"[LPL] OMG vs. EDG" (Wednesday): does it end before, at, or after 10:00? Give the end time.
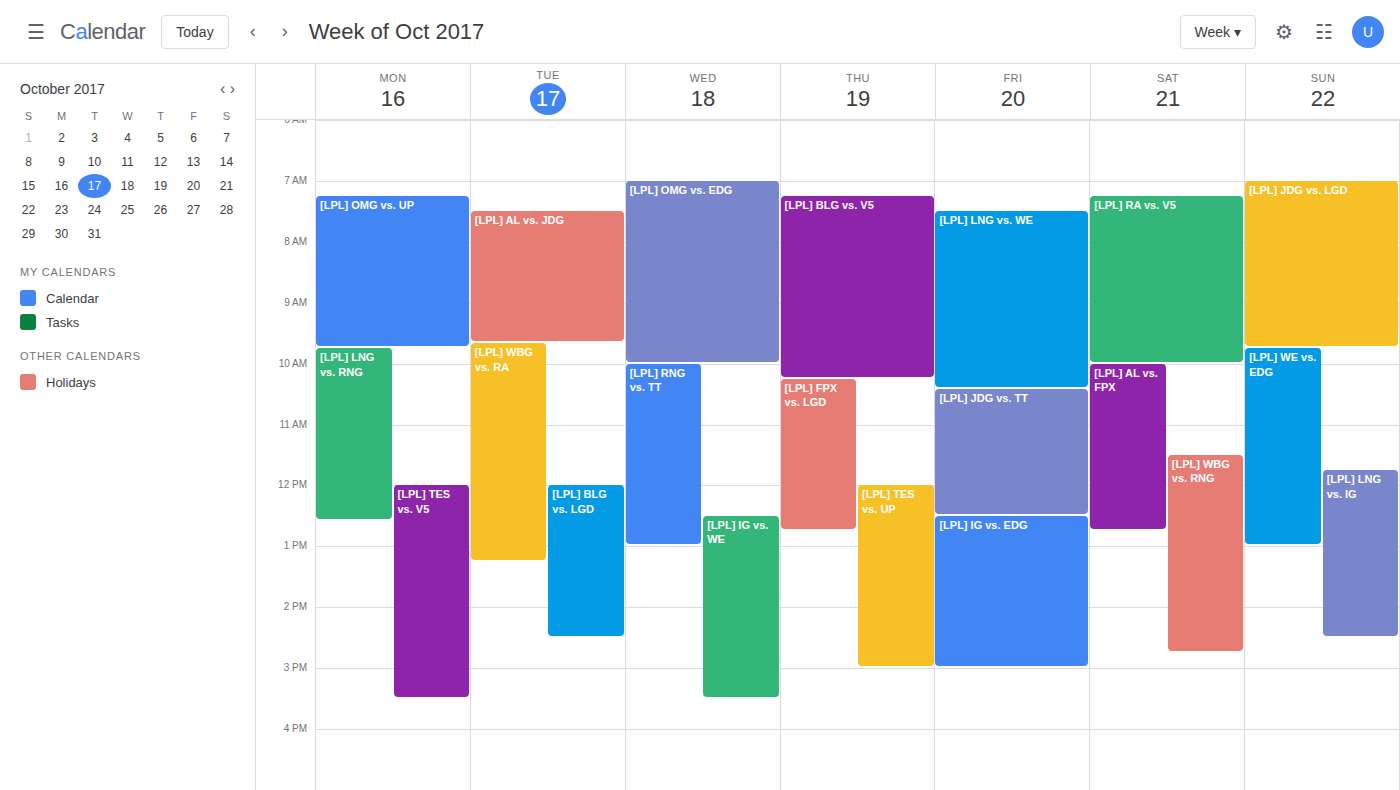
10:00 -- exactly at 10:00, on the 10:00 line.